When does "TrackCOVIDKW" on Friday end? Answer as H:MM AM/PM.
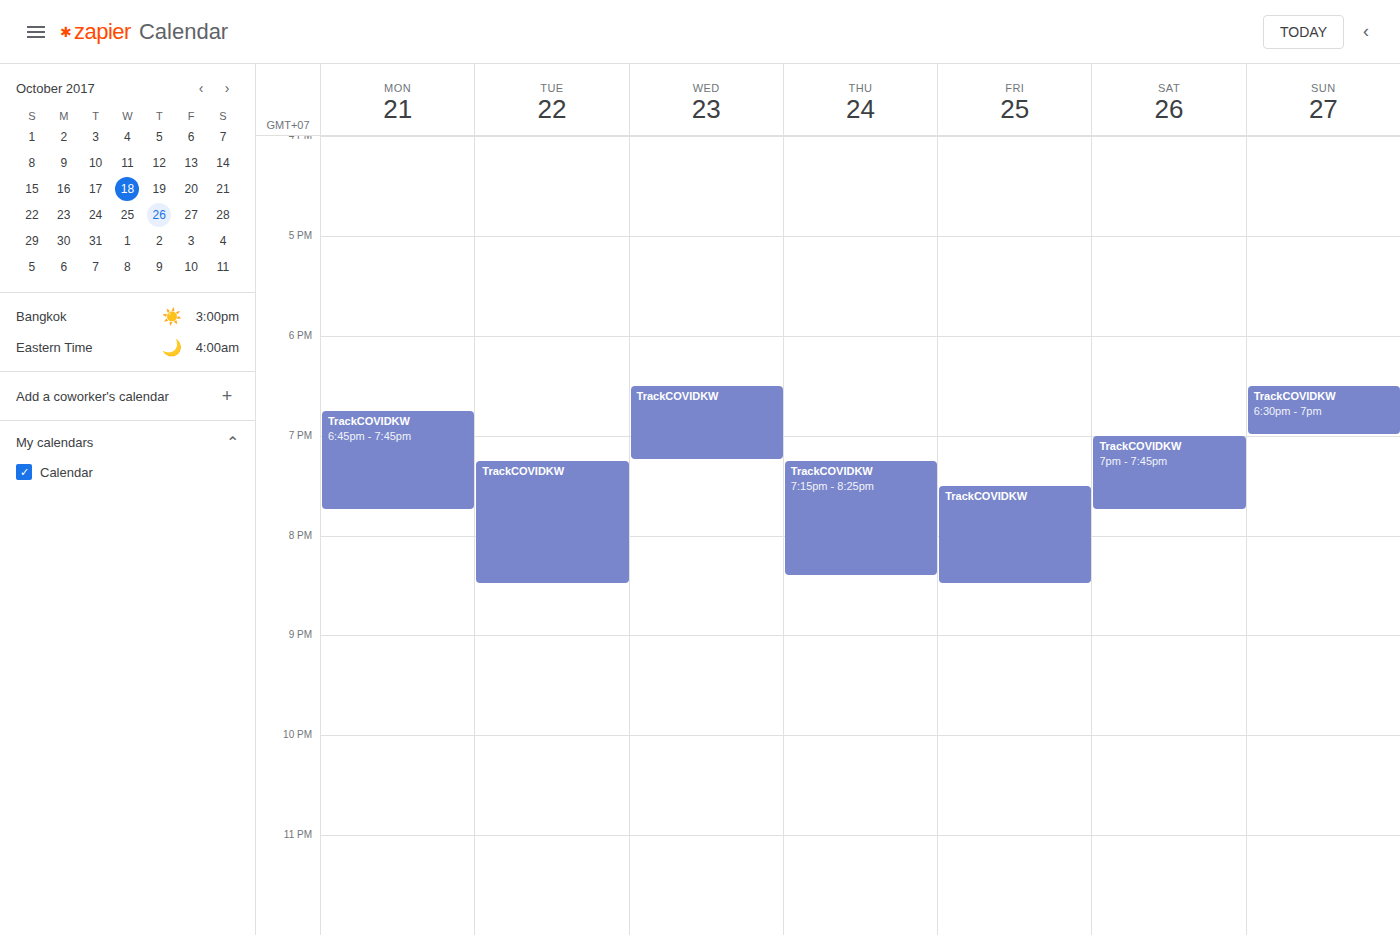
8:30 PM